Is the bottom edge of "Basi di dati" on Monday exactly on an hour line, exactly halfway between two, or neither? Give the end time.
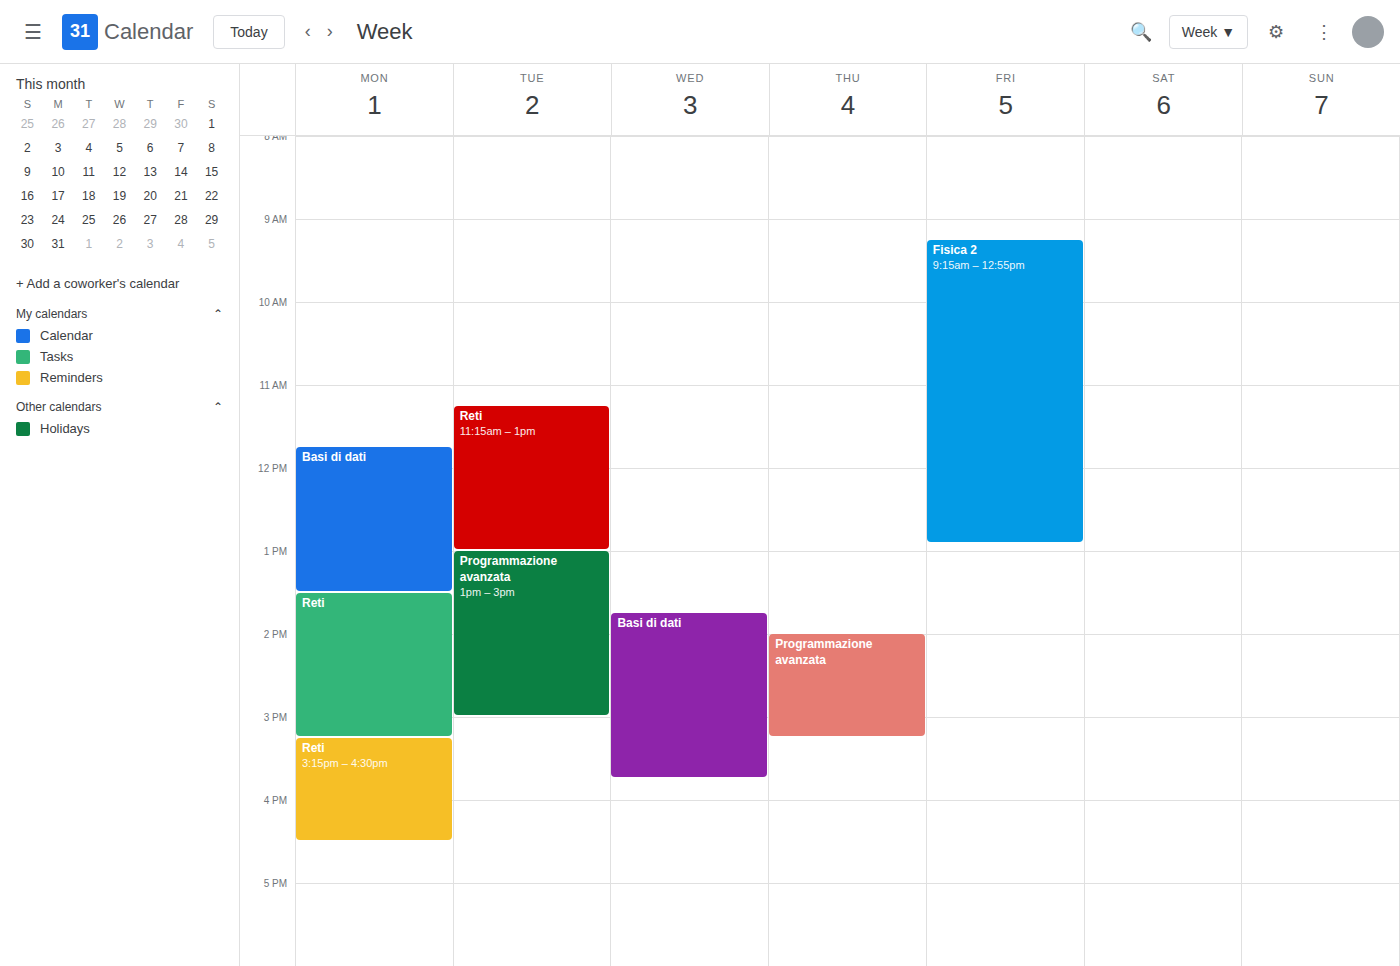
1:30 PM -- halfway between the 1 PM and 2 PM lines.